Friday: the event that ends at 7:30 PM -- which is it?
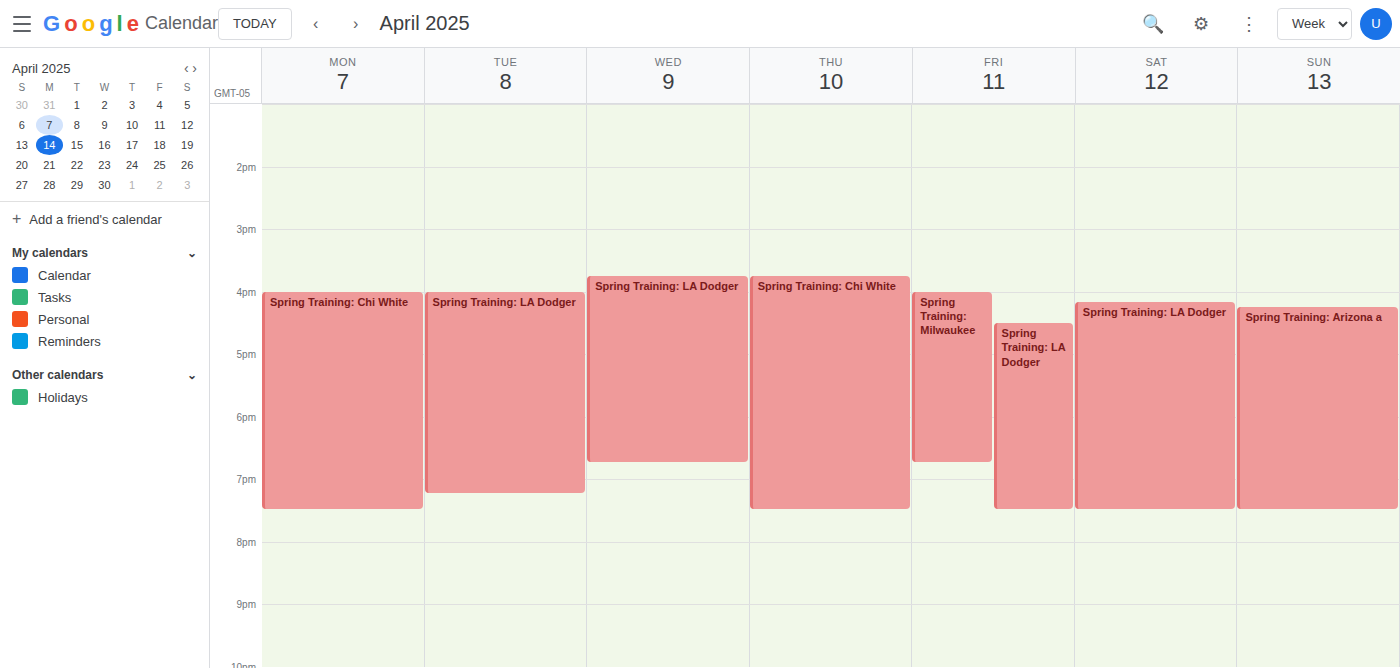
"Spring Training: LA Dodger"